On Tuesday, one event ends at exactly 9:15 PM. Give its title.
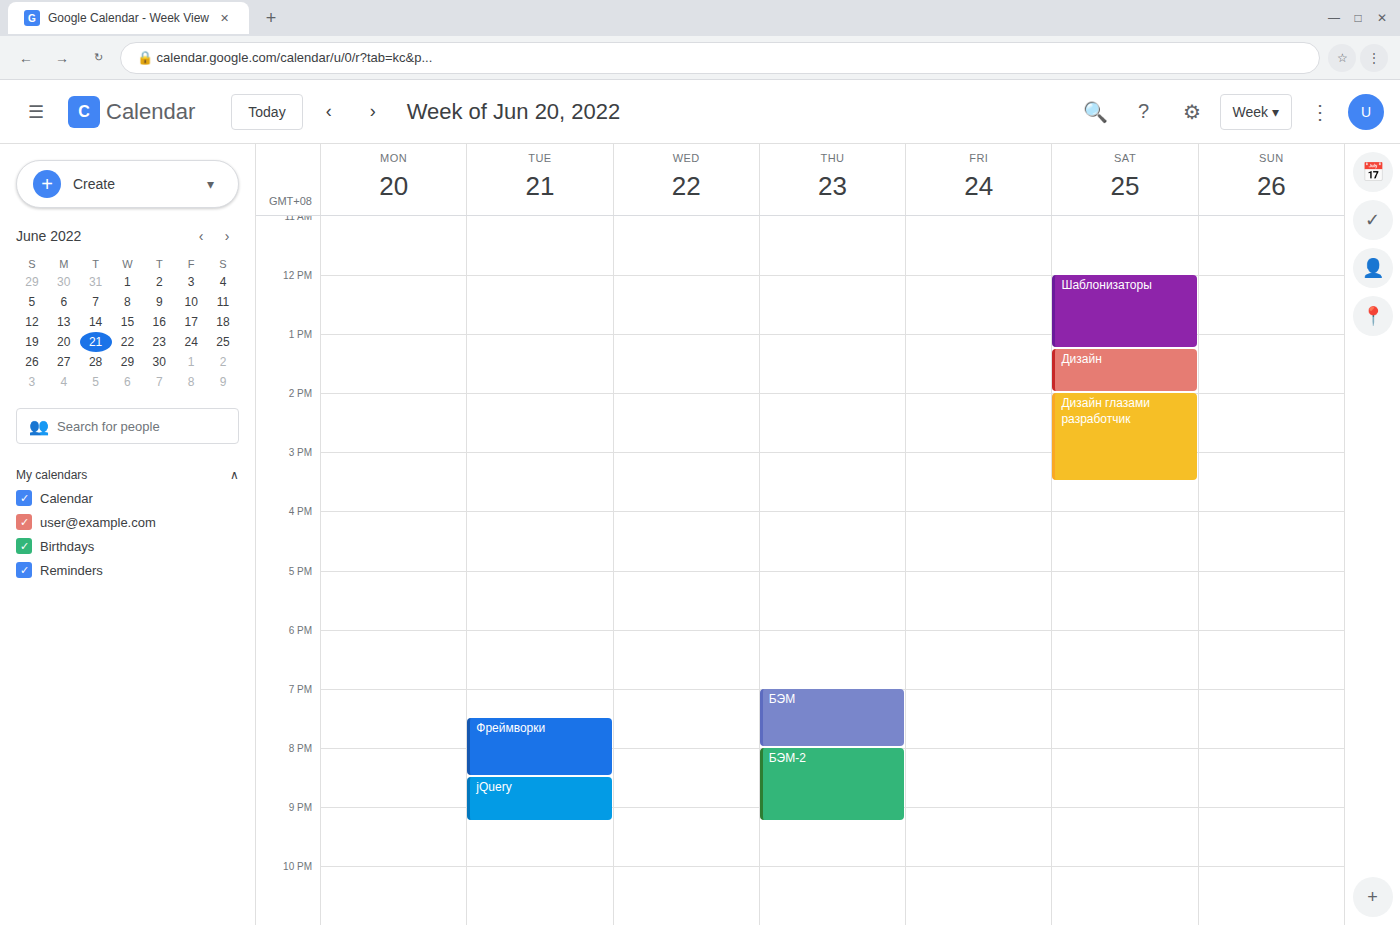
"jQuery"